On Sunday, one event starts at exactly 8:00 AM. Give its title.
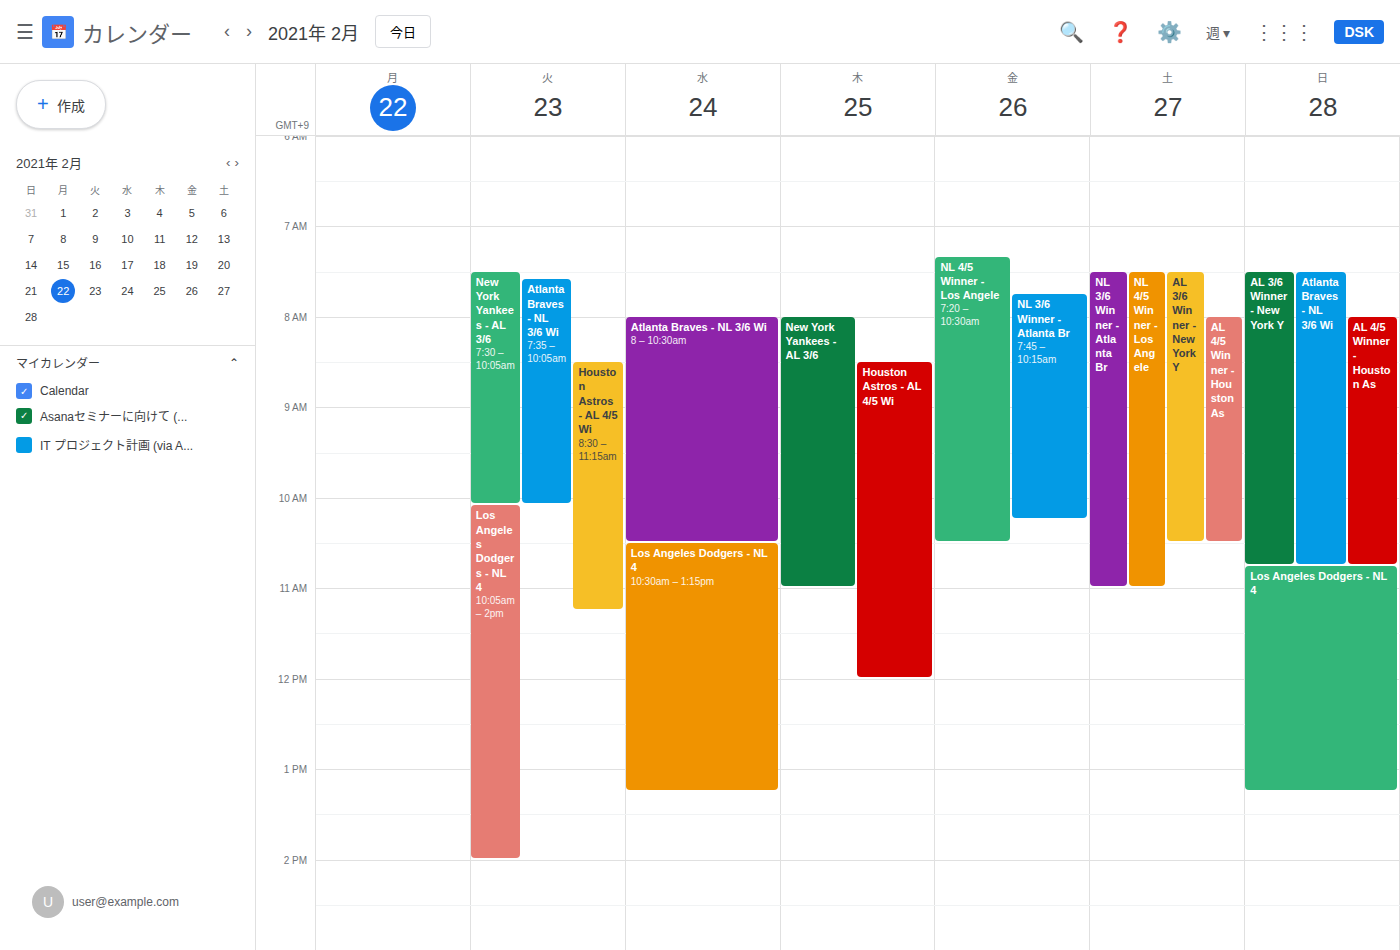
"AL 4/5 Winner - Houston As"